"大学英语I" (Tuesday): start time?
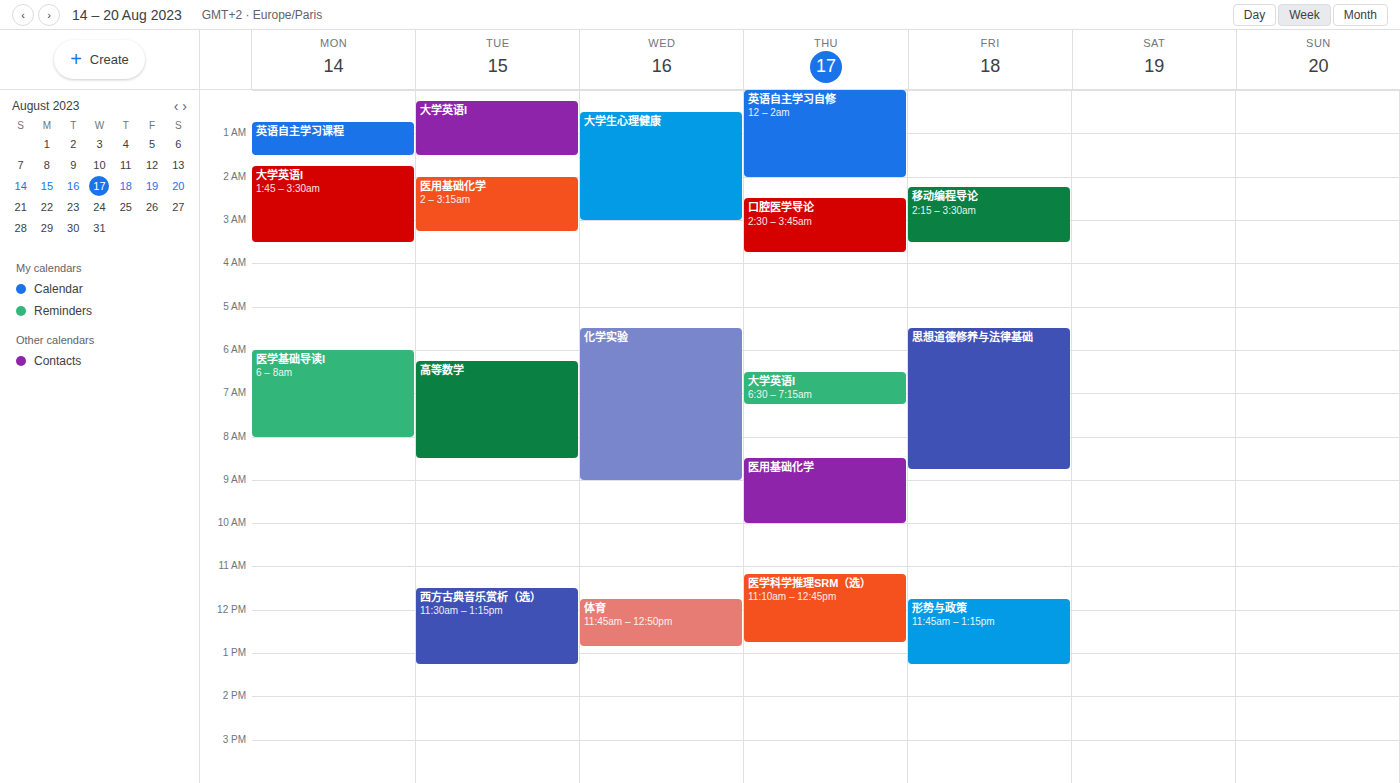
00:15